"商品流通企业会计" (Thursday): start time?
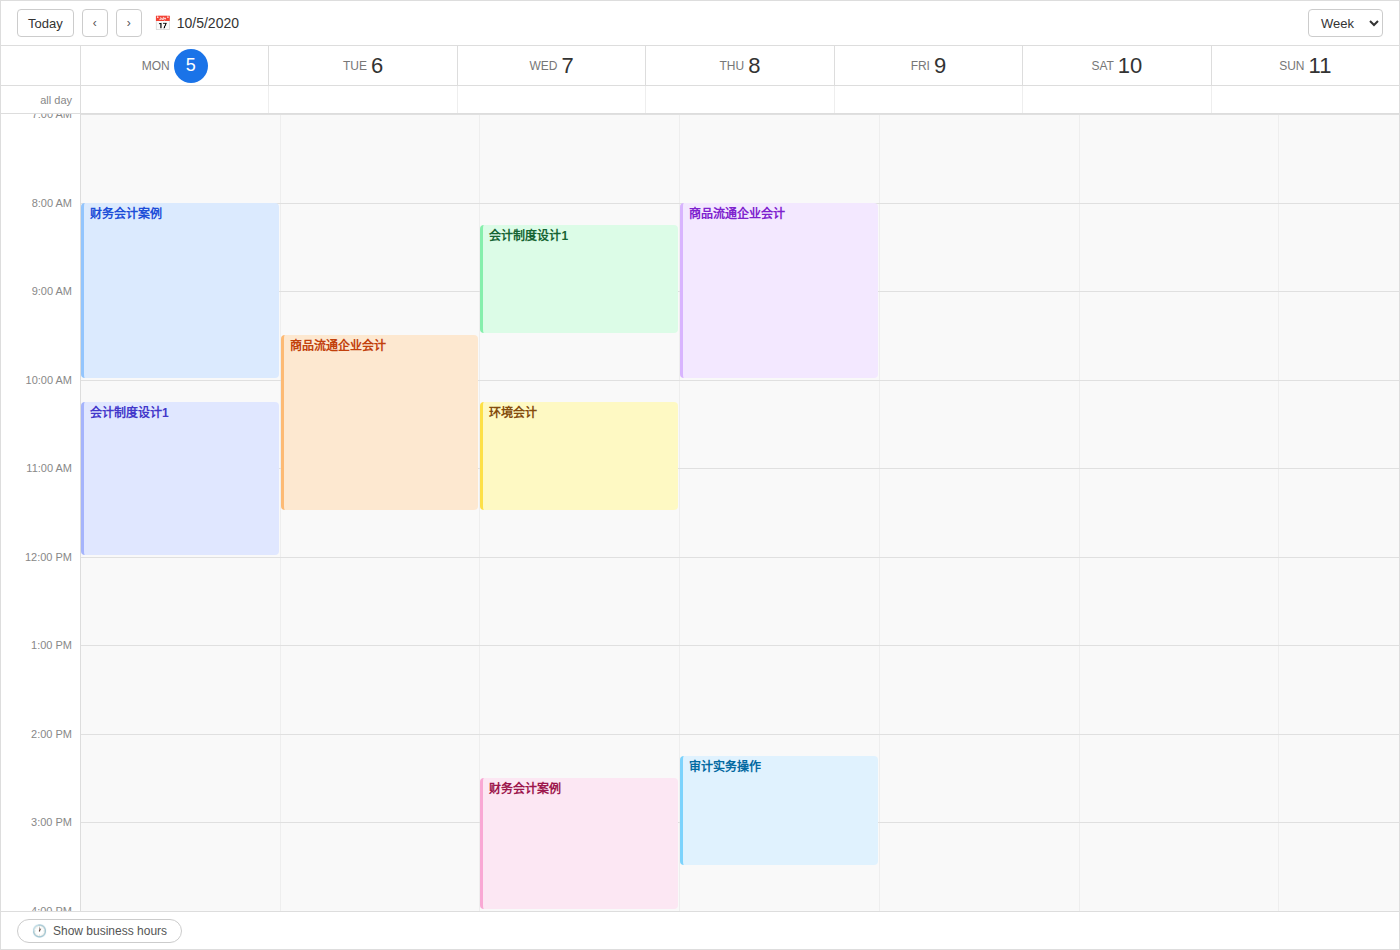
8:00 AM